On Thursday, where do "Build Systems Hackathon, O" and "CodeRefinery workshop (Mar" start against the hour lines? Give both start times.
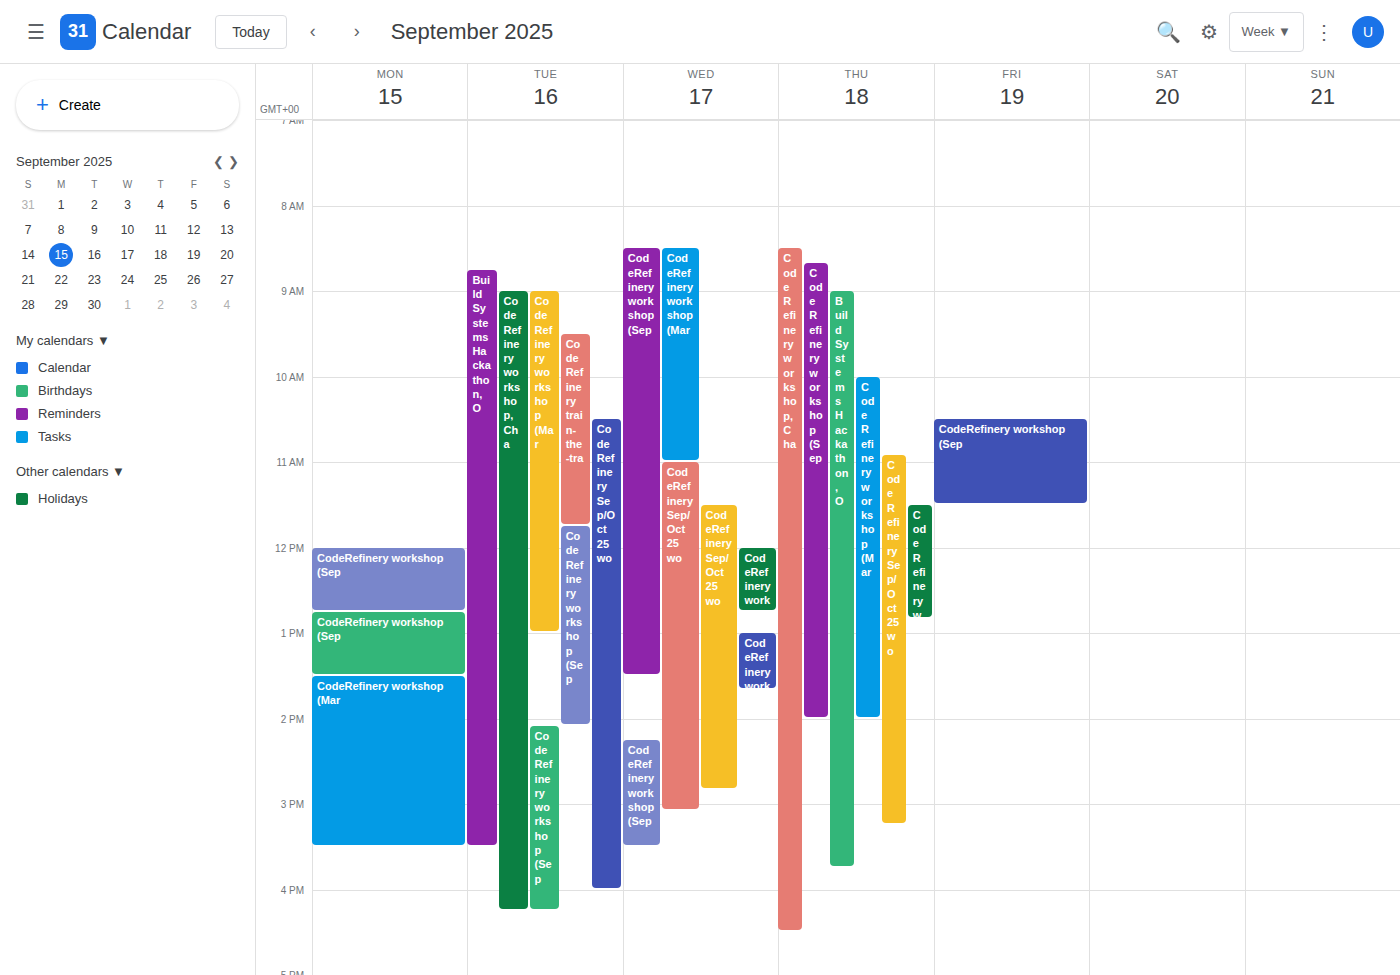
"Build Systems Hackathon, O": 9:00 AM, exactly on the 9 AM line. "CodeRefinery workshop (Mar": 10:00 AM, exactly on the 10 AM line.